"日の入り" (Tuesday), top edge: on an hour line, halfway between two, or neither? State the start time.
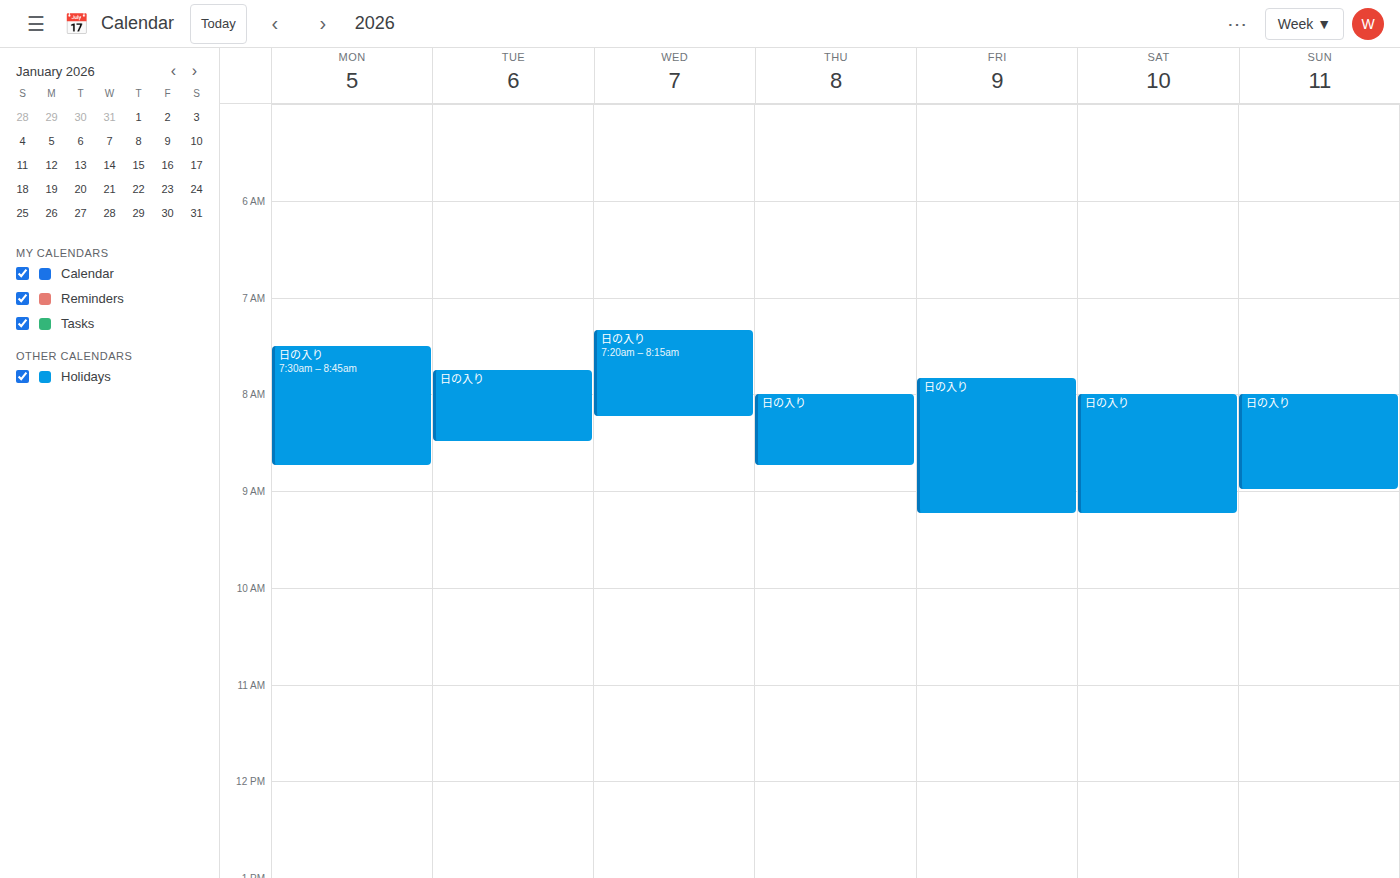
7:45 AM -- neither: three quarters of the way from the 7 AM line to the 8 AM line.